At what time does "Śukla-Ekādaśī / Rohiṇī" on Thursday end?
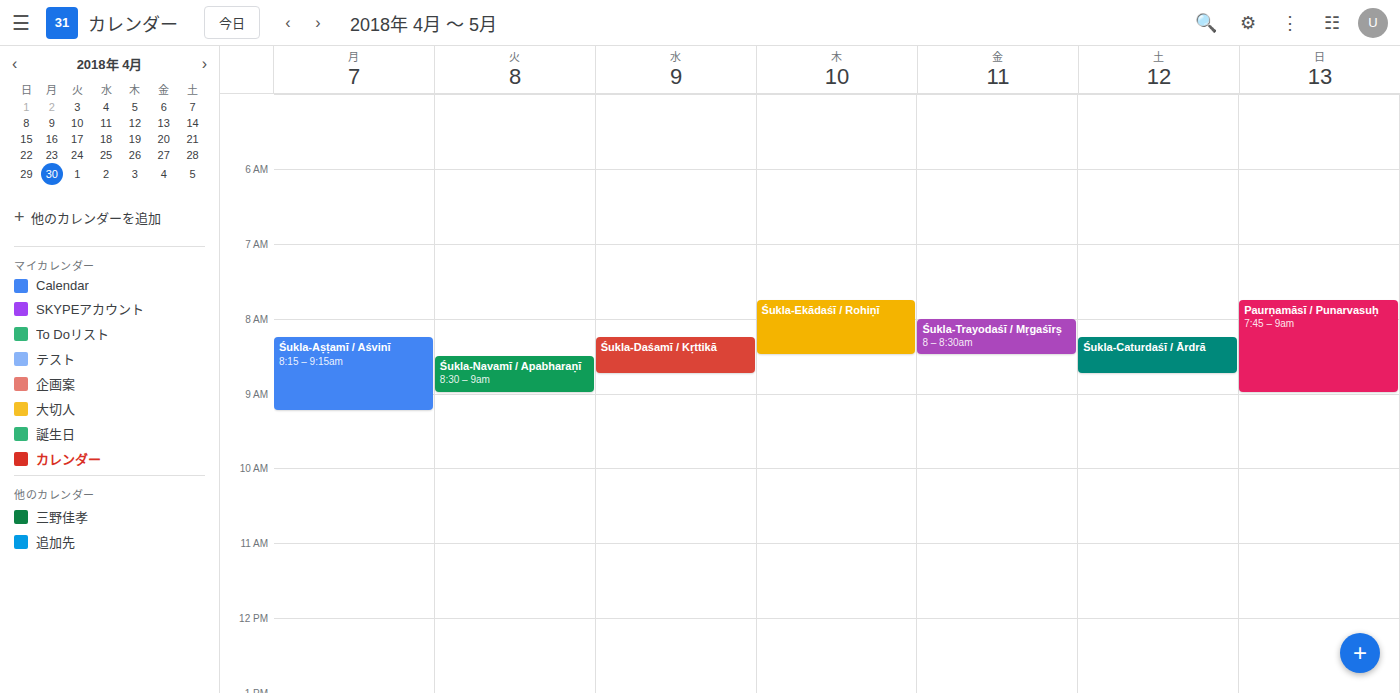
08:30